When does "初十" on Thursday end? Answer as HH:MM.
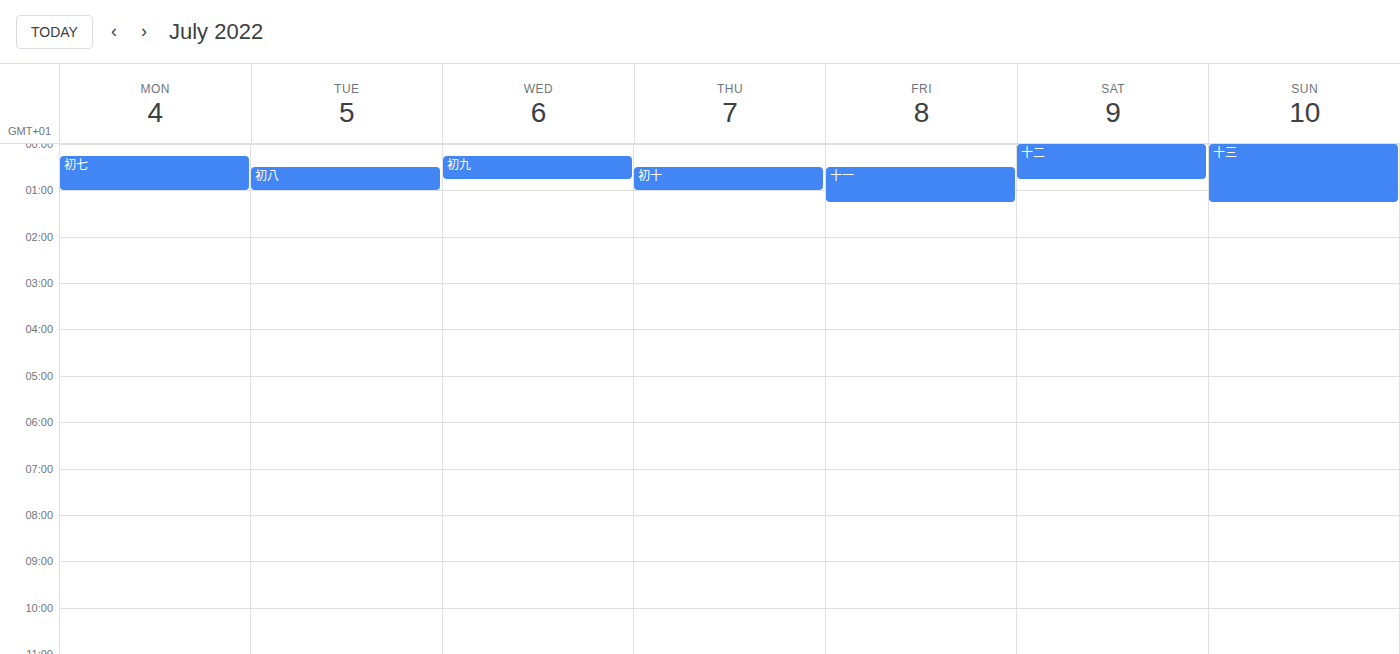
01:00